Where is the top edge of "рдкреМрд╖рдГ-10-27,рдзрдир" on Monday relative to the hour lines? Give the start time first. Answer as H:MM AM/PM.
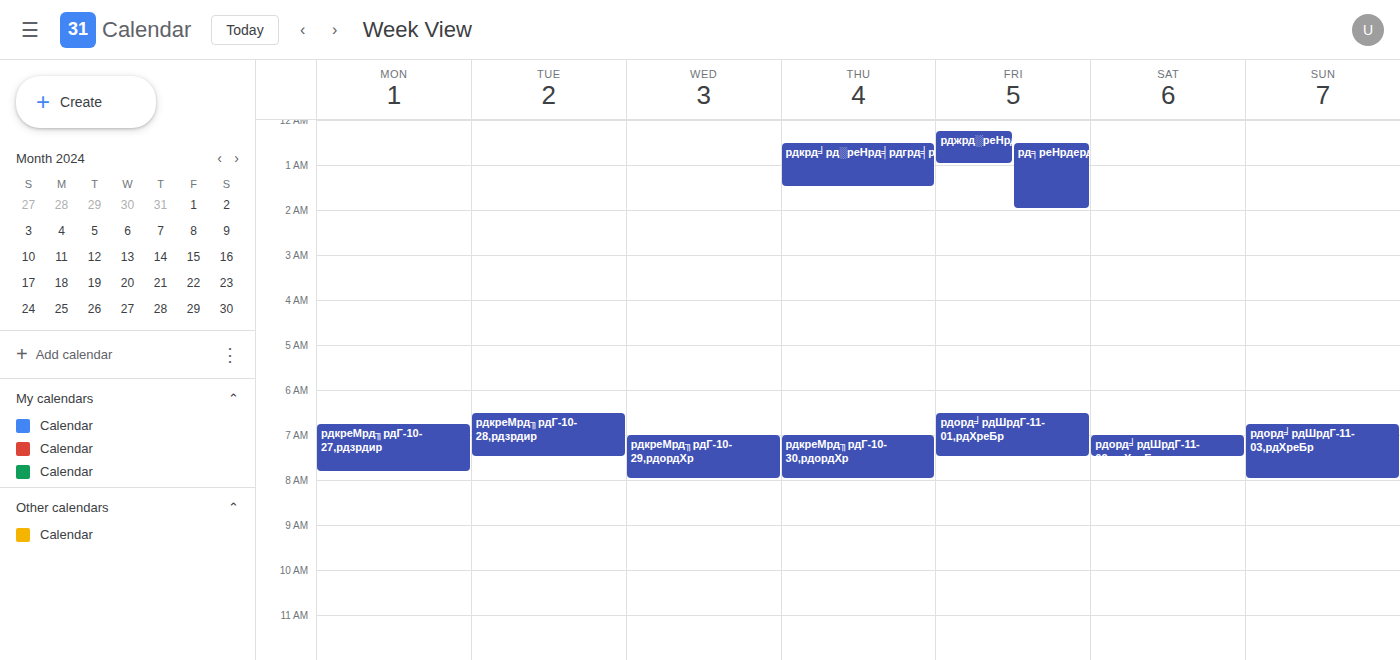
6:45 AM -- neither: three quarters of the way from the 6 AM line to the 7 AM line.